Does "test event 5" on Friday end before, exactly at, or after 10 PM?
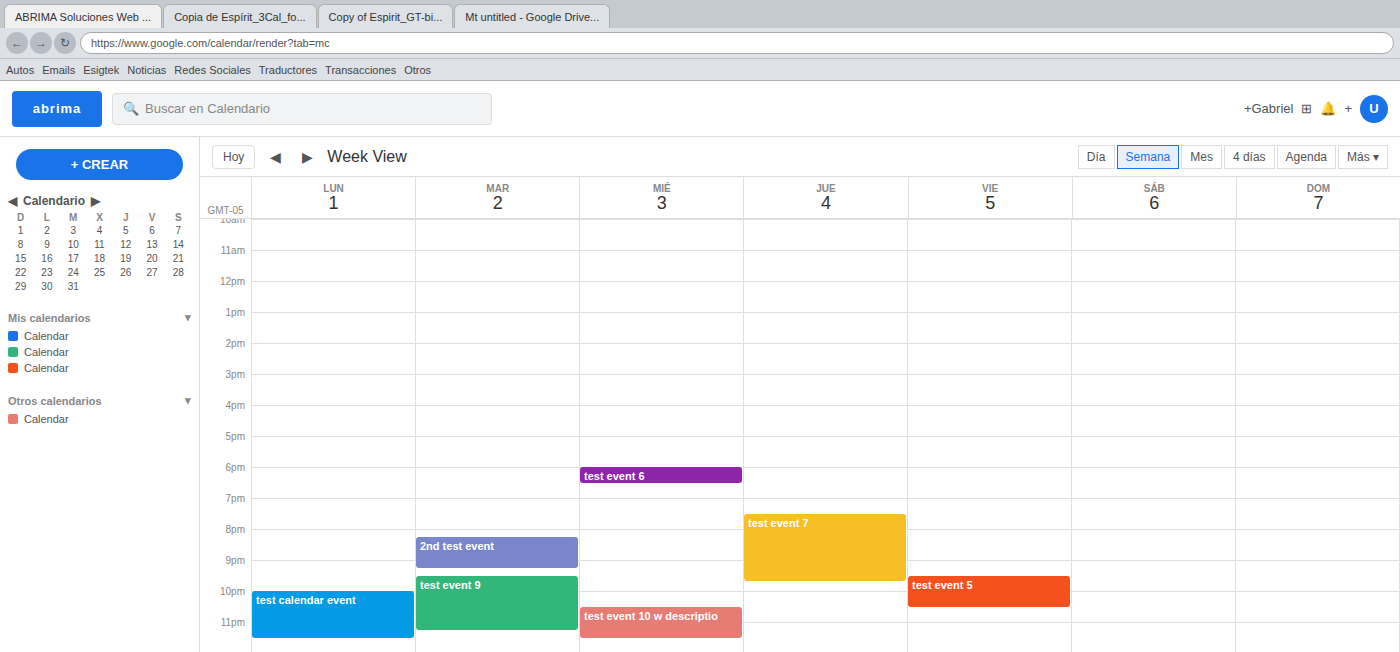
10:30 PM -- after 10 PM, 30 minutes below the 10 PM line.